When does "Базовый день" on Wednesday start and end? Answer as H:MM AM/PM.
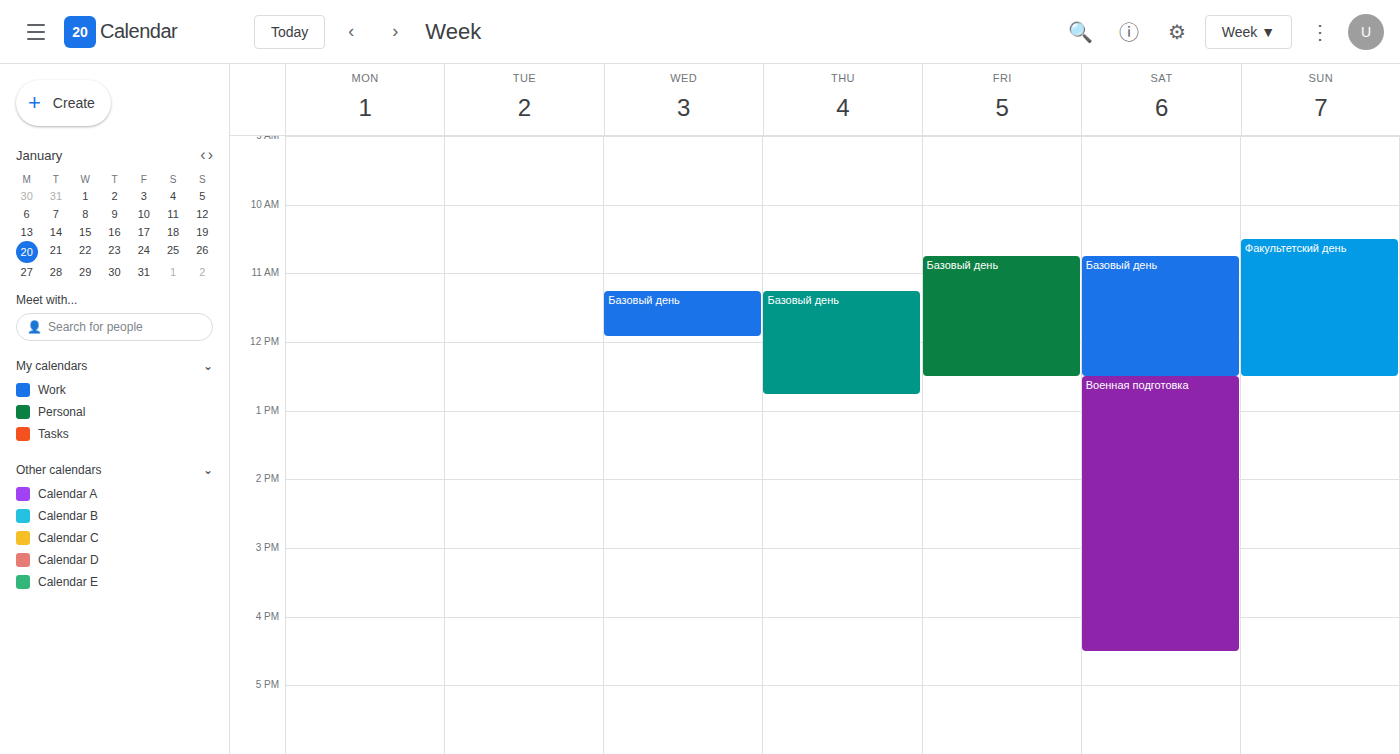
11:15 AM to 11:55 AM